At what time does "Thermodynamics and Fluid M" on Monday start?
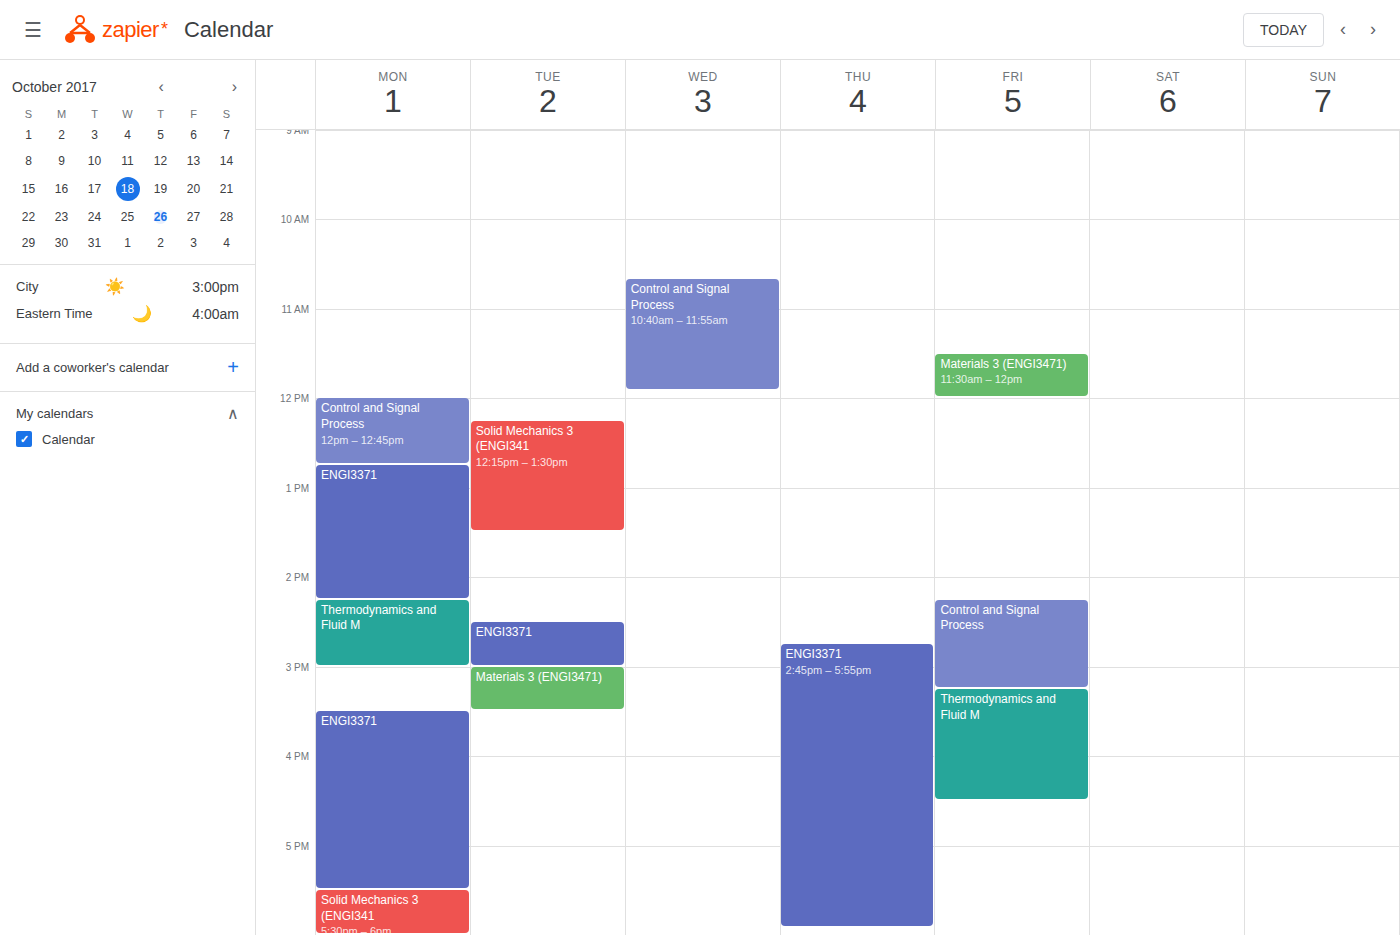
2:15 PM